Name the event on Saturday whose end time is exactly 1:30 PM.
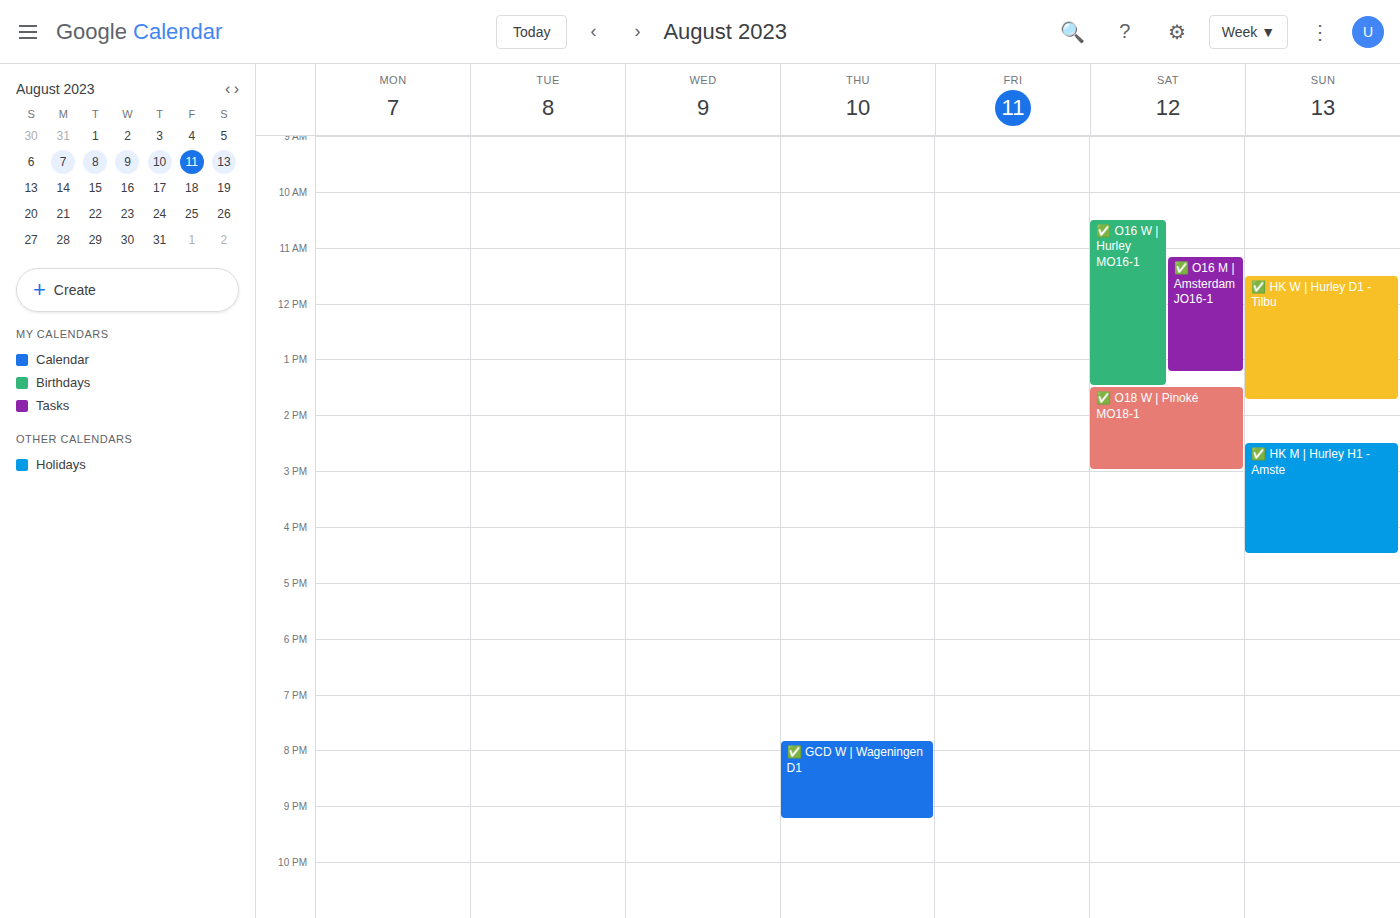
"✅ O16 W | Hurley MO16-1"